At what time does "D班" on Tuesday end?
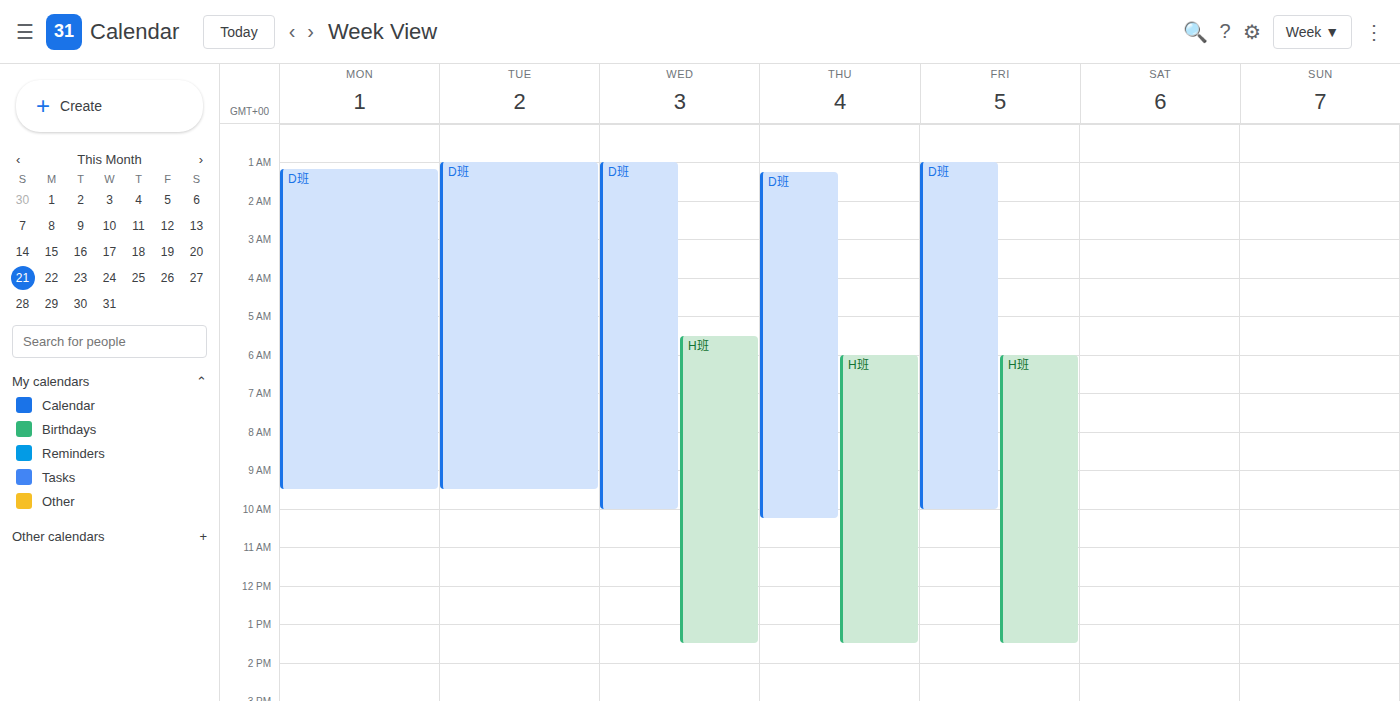
9:30 AM